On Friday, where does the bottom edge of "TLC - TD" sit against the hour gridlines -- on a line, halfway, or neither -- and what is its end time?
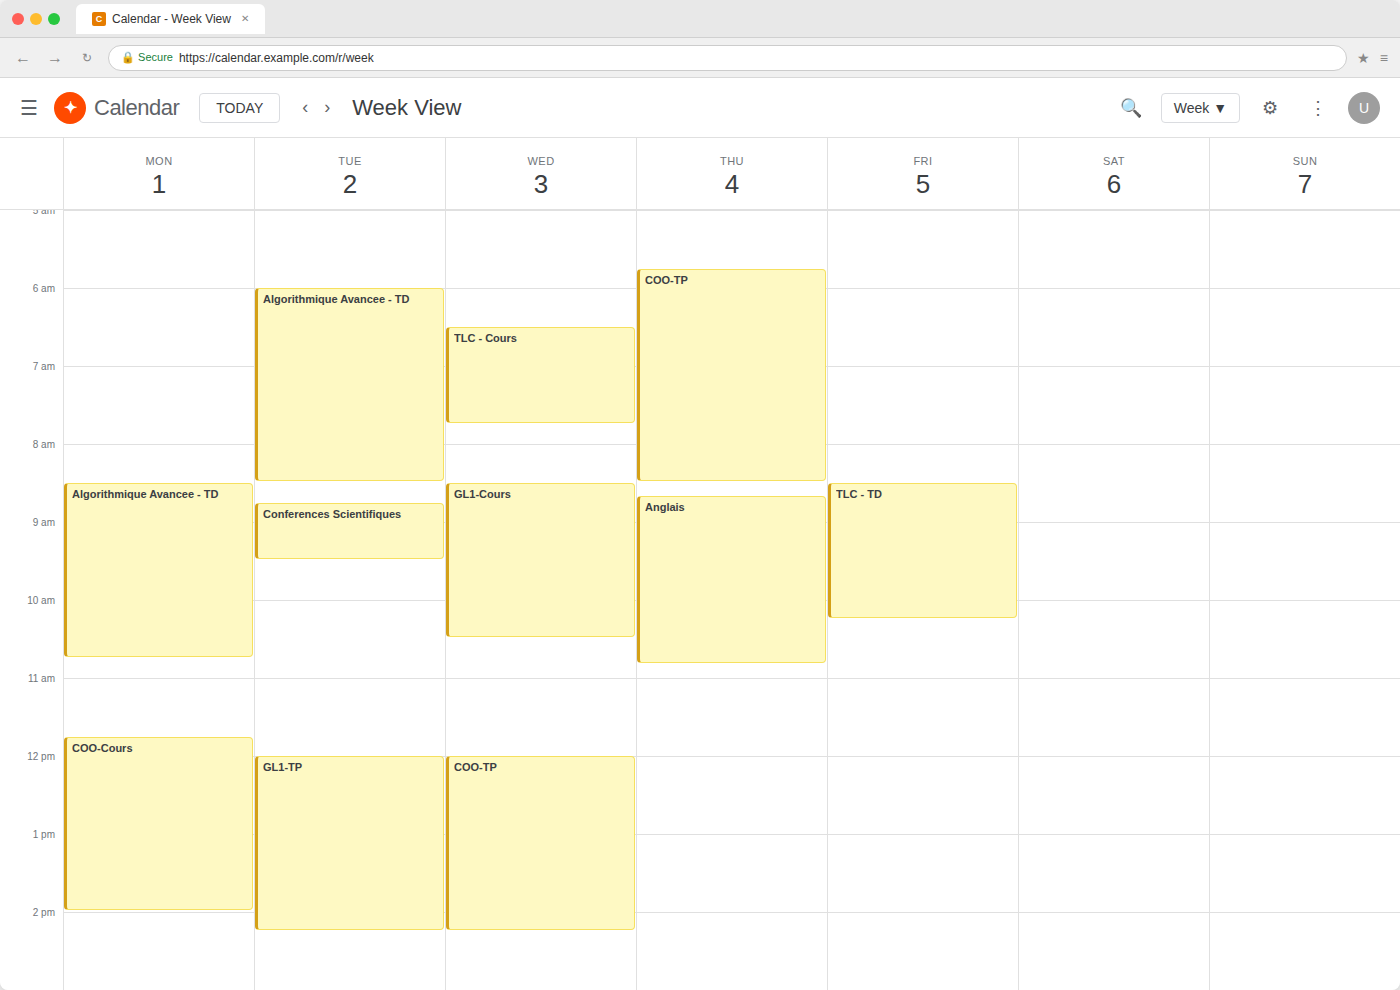
10:15 AM -- neither: a quarter of the way from the 10 AM line to the 11 AM line.